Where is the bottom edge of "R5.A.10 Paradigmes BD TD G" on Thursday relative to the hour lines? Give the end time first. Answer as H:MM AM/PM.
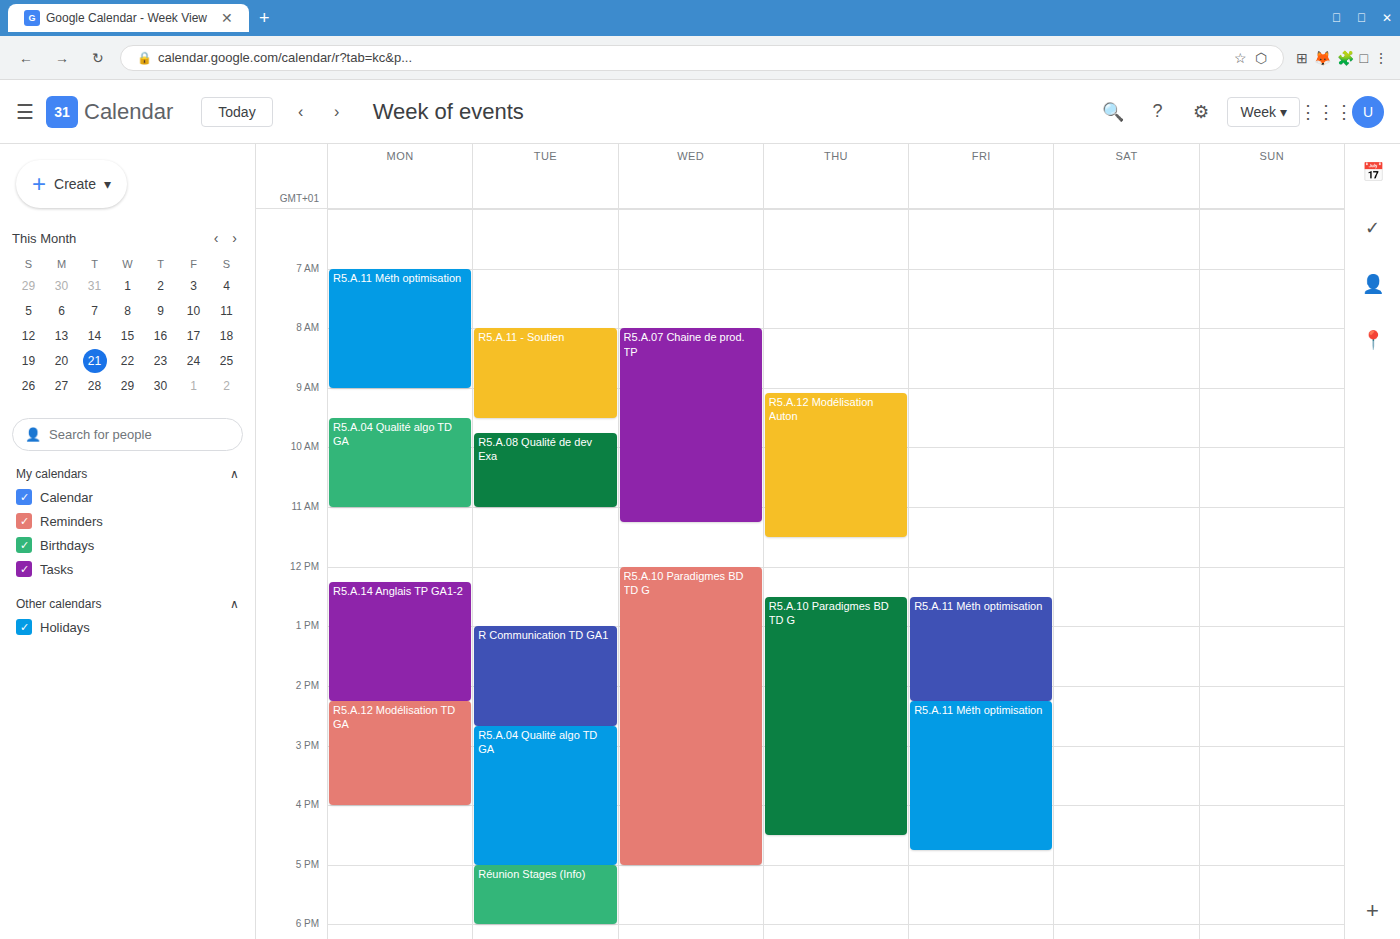
4:30 PM -- halfway between the 4 PM and 5 PM lines.